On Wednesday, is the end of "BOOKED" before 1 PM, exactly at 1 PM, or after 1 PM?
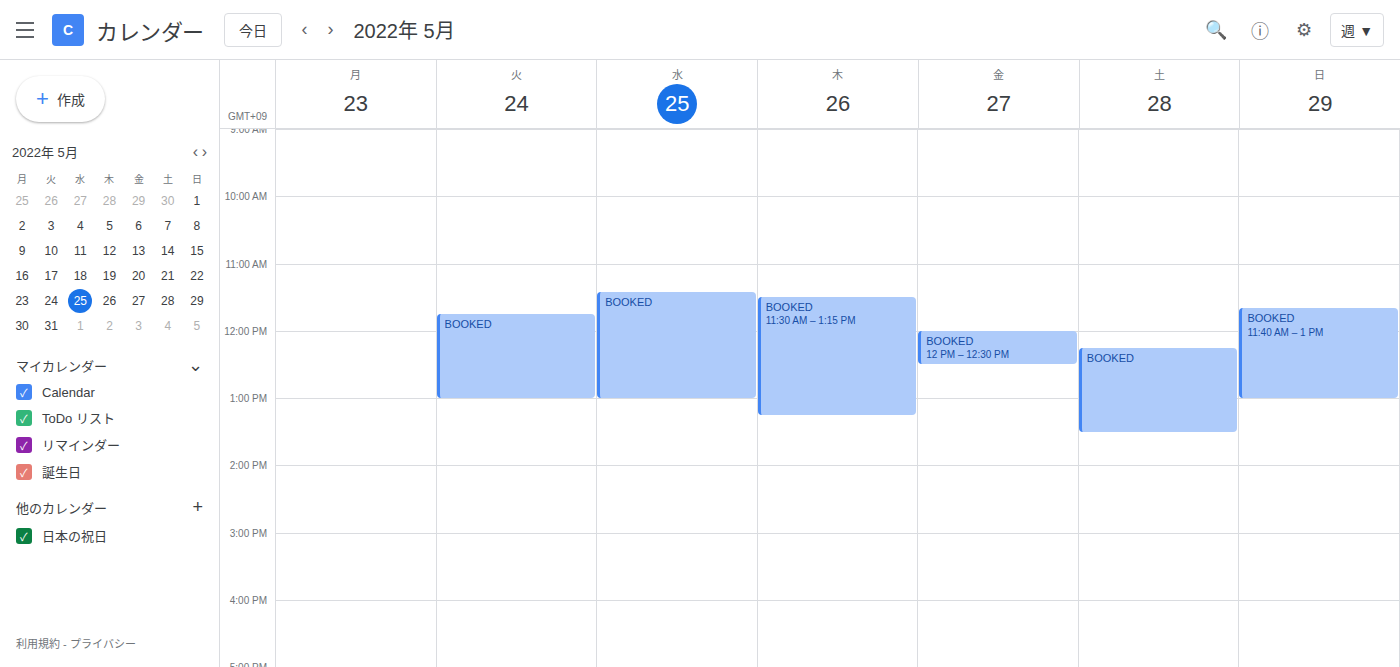
1:00 PM -- exactly at 1 PM, on the 1 PM line.